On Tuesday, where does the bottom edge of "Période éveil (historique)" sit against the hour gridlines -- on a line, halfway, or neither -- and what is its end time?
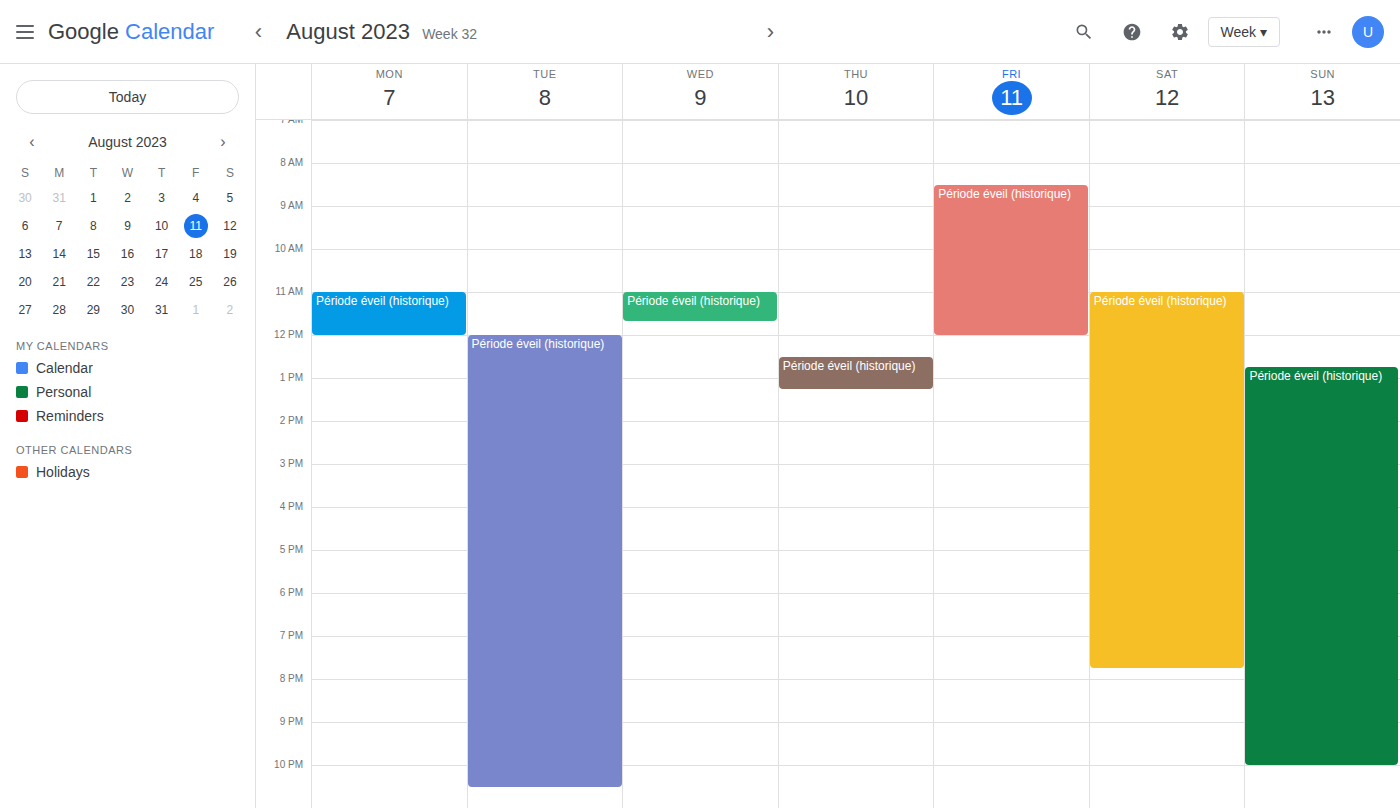
22:30 -- halfway between the 22:00 and 23:00 lines.